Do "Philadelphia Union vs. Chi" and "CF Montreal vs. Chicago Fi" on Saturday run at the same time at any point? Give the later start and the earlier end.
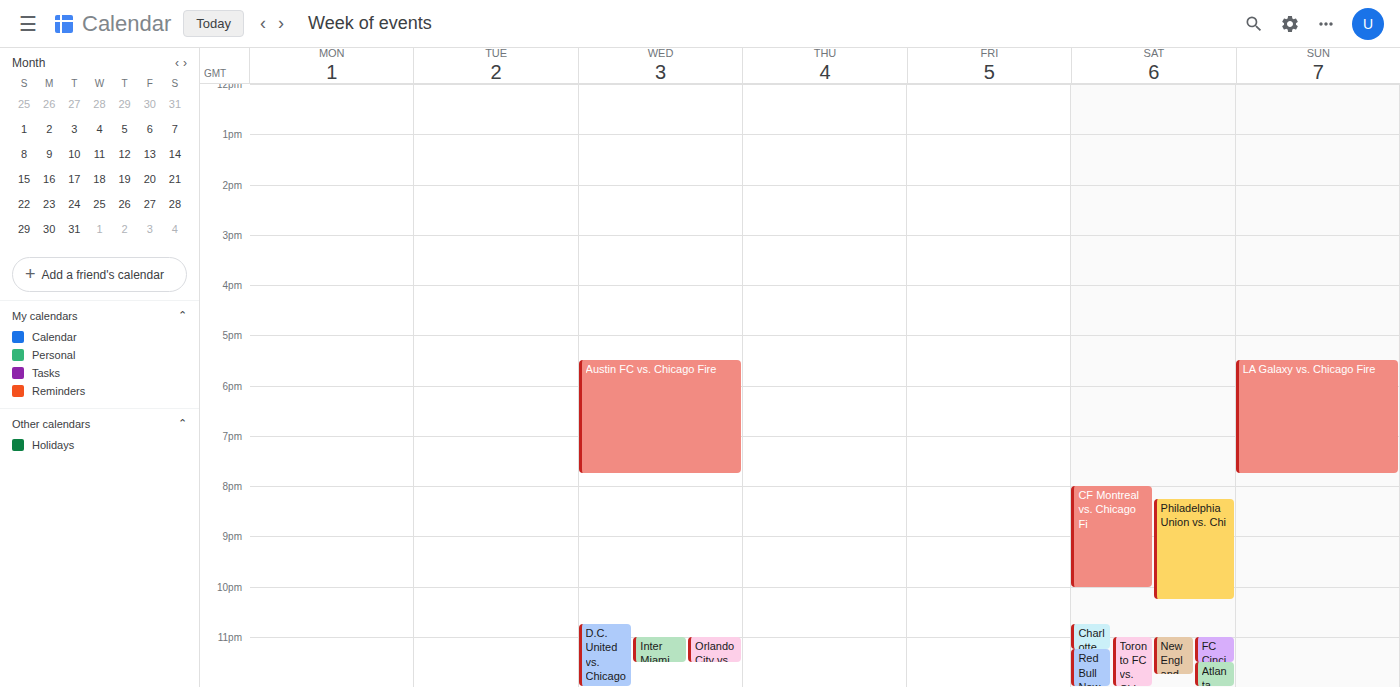
"Philadelphia Union vs. Chi" starts at 8:15 PM, before "CF Montreal vs. Chicago Fi" ends at 10:00 PM -- they overlap.